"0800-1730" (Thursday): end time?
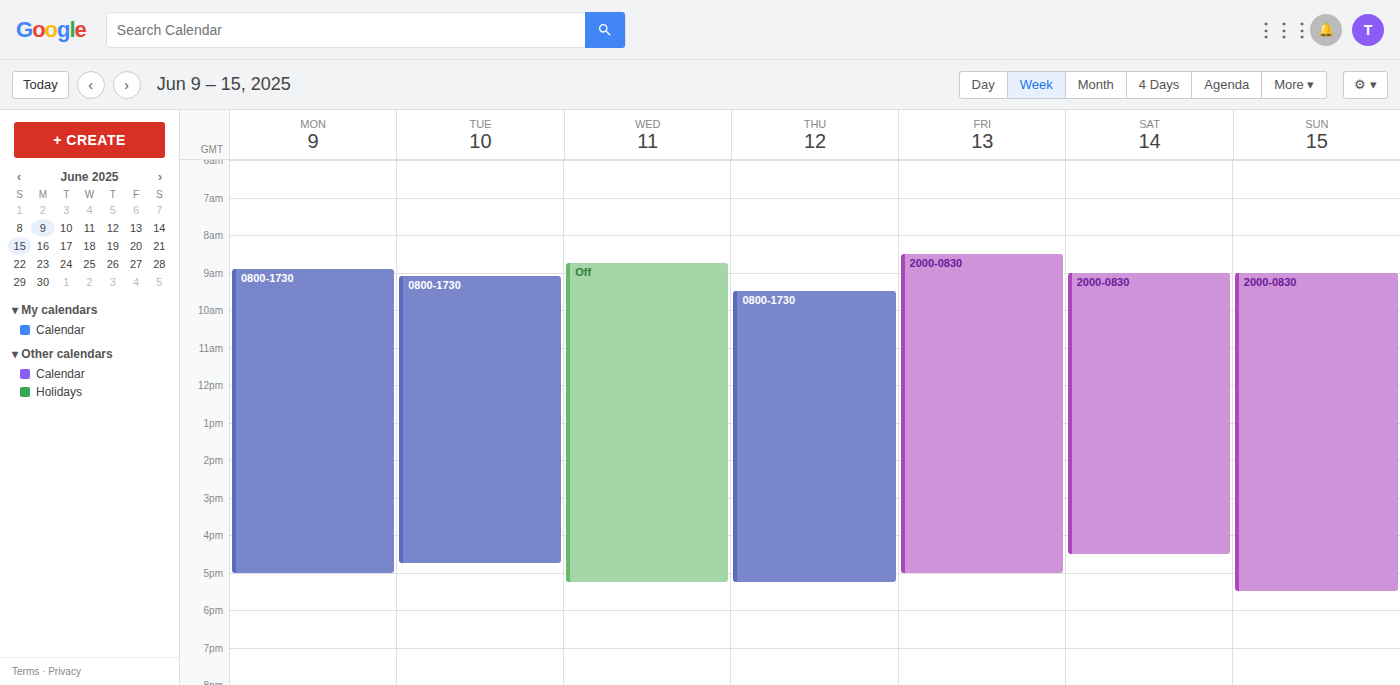
5:15 PM